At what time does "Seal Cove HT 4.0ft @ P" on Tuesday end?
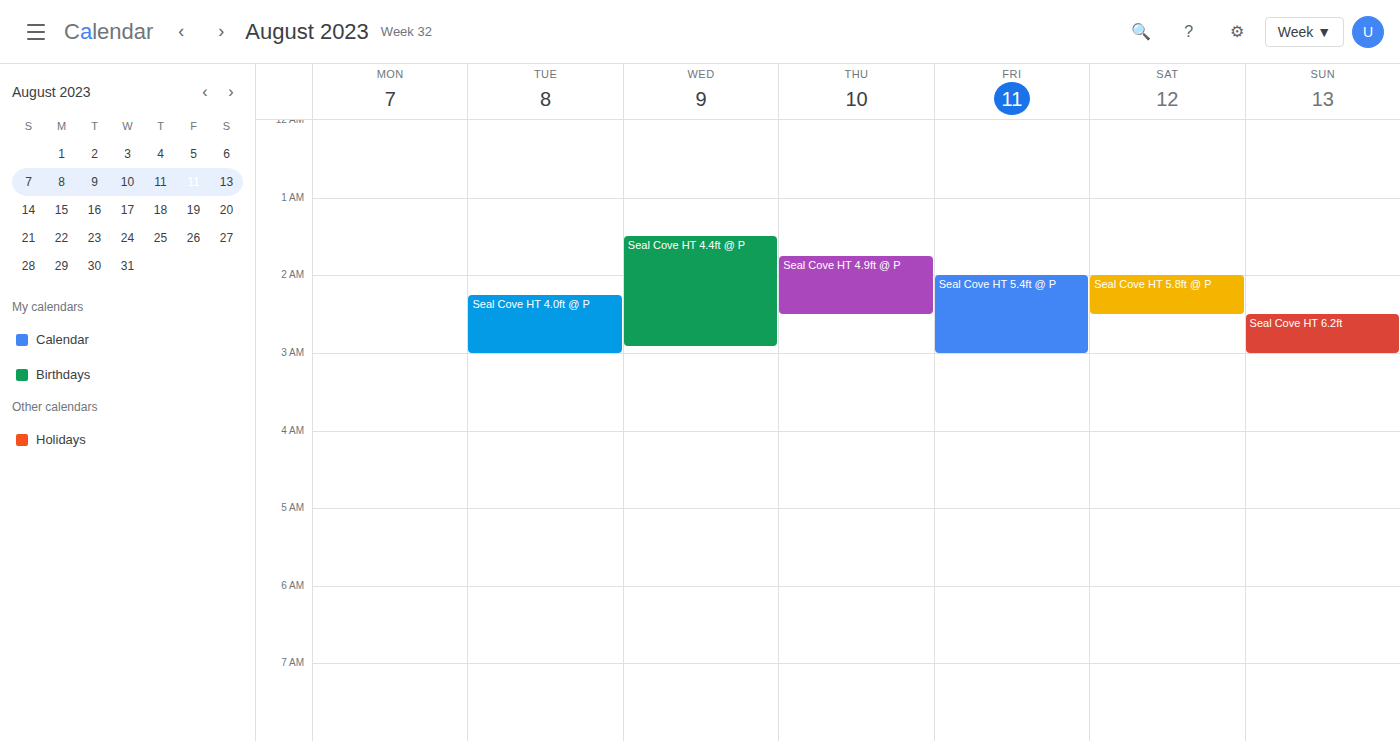
3:00 AM